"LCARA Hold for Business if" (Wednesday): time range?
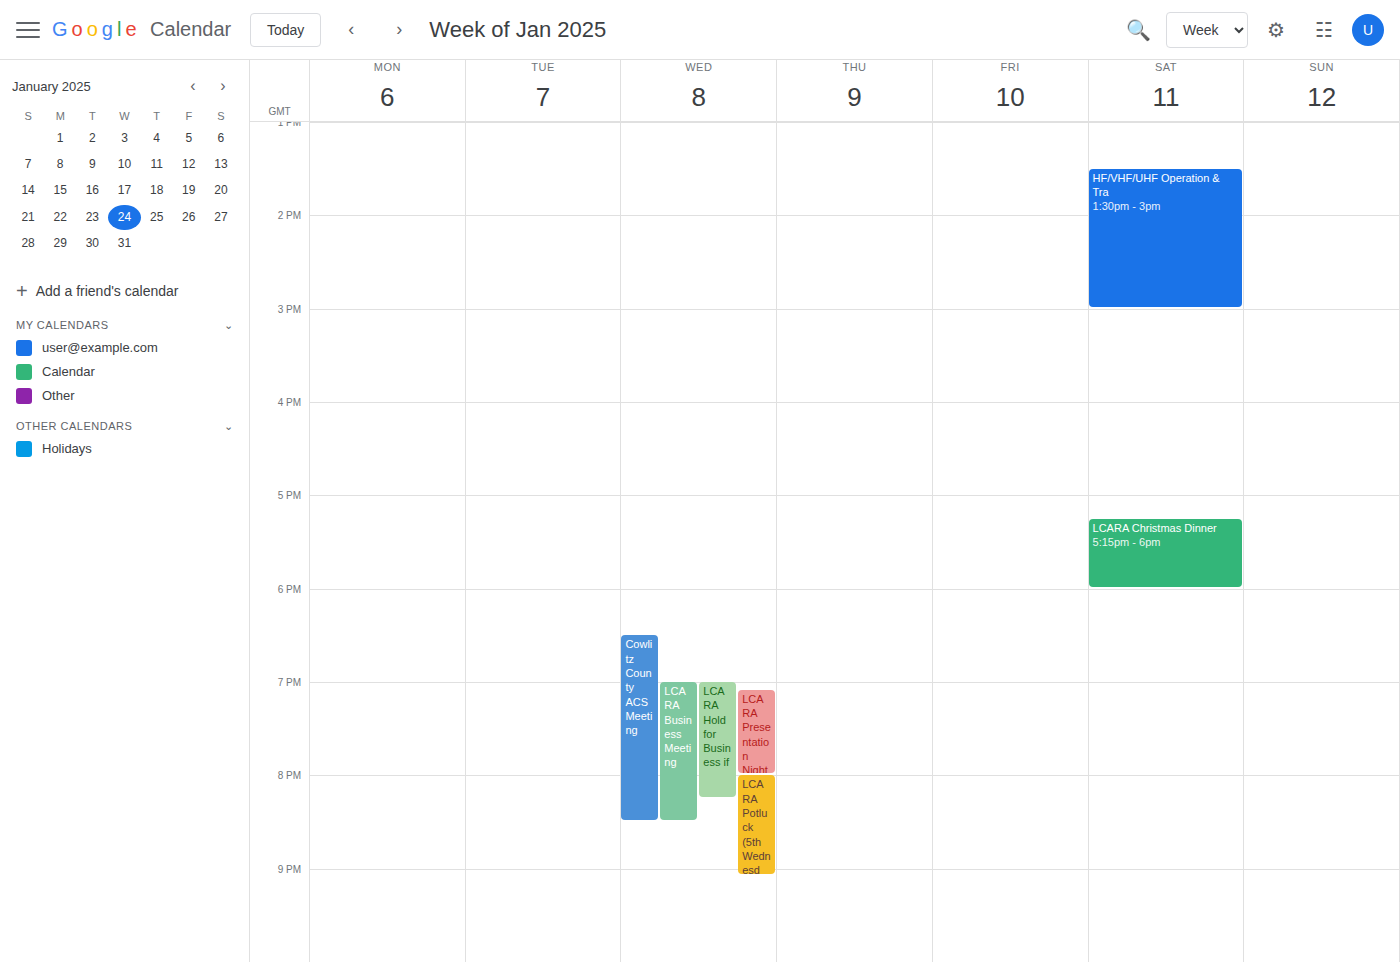
7:00 PM to 8:15 PM